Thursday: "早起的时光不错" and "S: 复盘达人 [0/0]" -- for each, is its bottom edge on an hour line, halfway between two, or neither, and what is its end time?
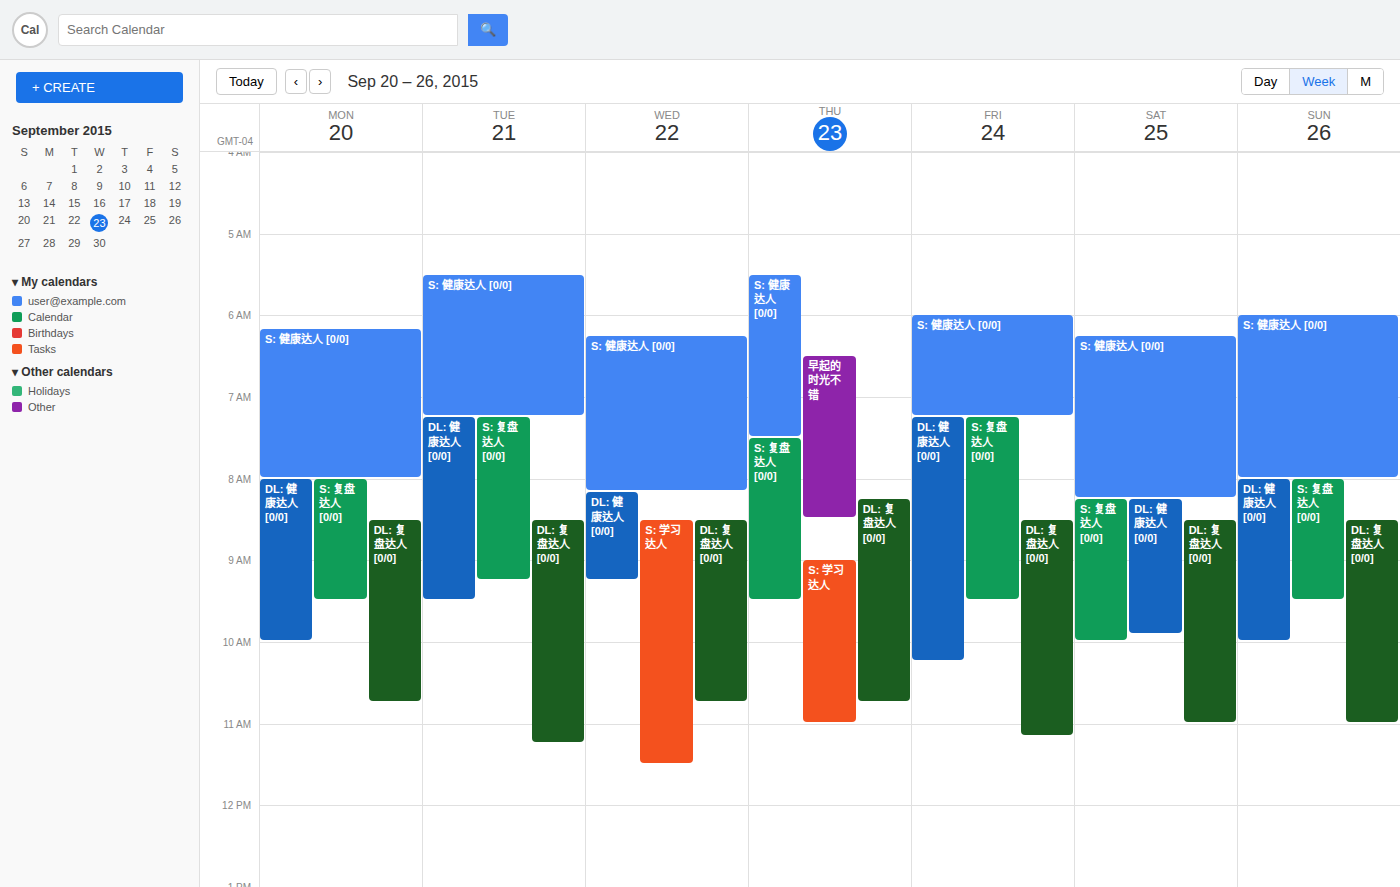
"早起的时光不错": 8:30 AM, halfway between the 8 AM and 9 AM lines. "S: 复盘达人 [0/0]": 9:30 AM, halfway between the 9 AM and 10 AM lines.